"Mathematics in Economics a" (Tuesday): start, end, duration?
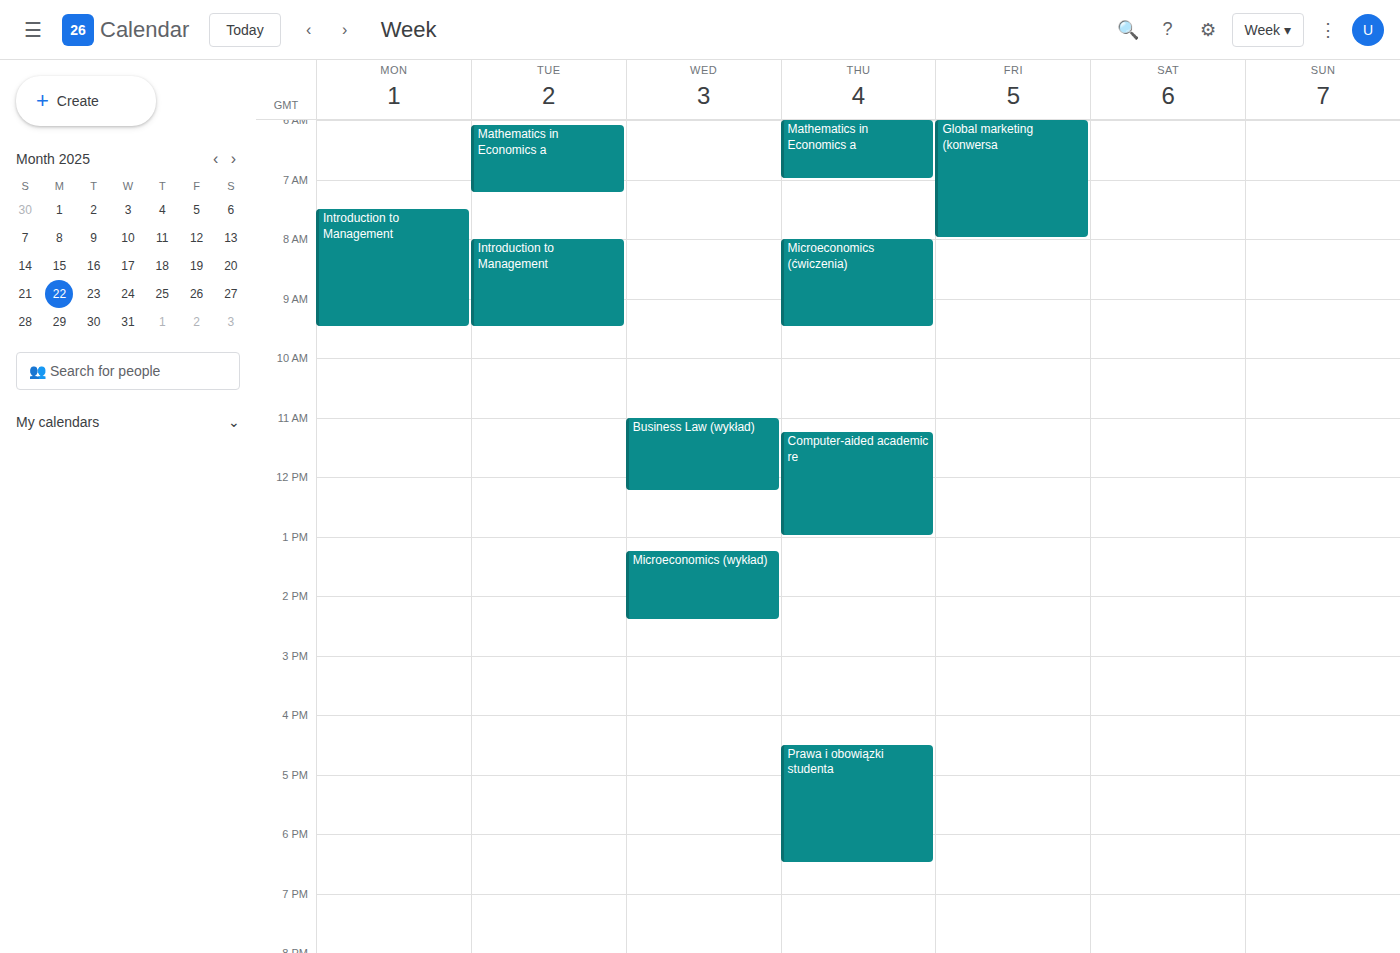
6:05 AM to 7:15 AM, 1 hour 10 minutes